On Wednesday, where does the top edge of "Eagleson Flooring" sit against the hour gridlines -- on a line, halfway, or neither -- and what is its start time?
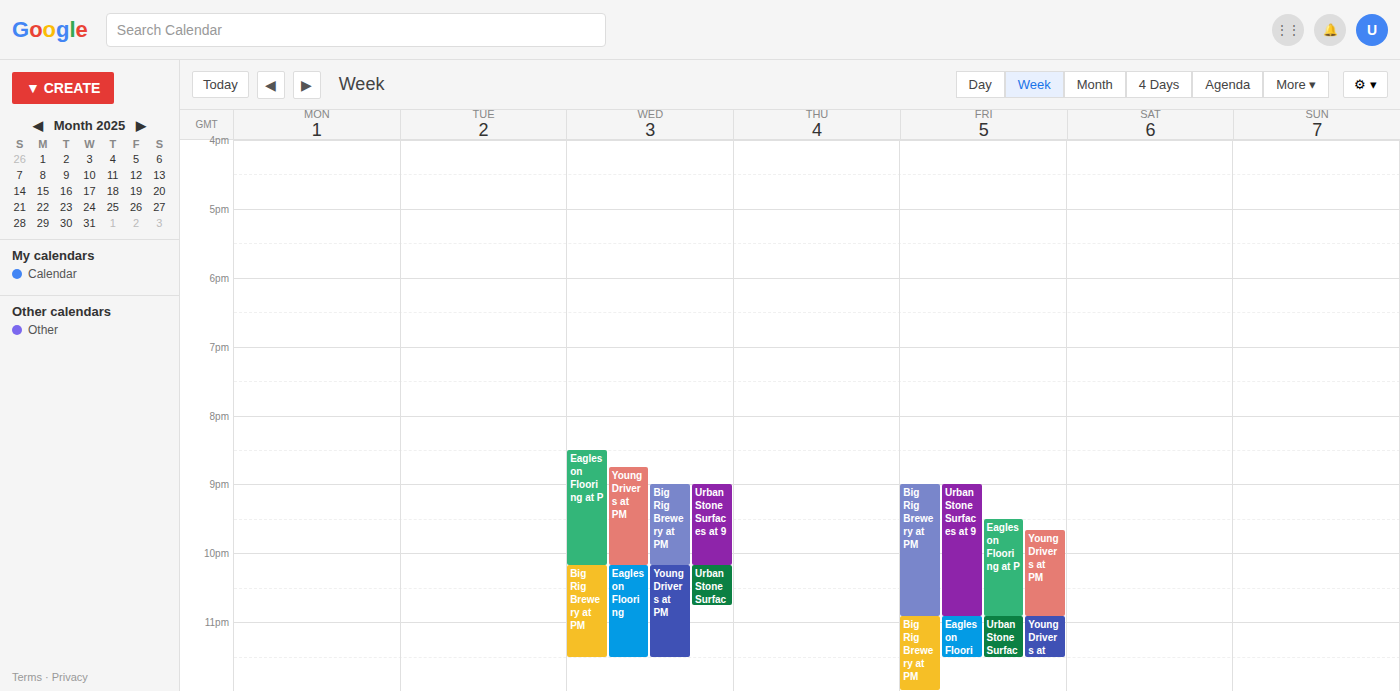
10:10 PM -- neither: 10 minutes below the 10 PM line and 50 minutes above the 11 PM line.